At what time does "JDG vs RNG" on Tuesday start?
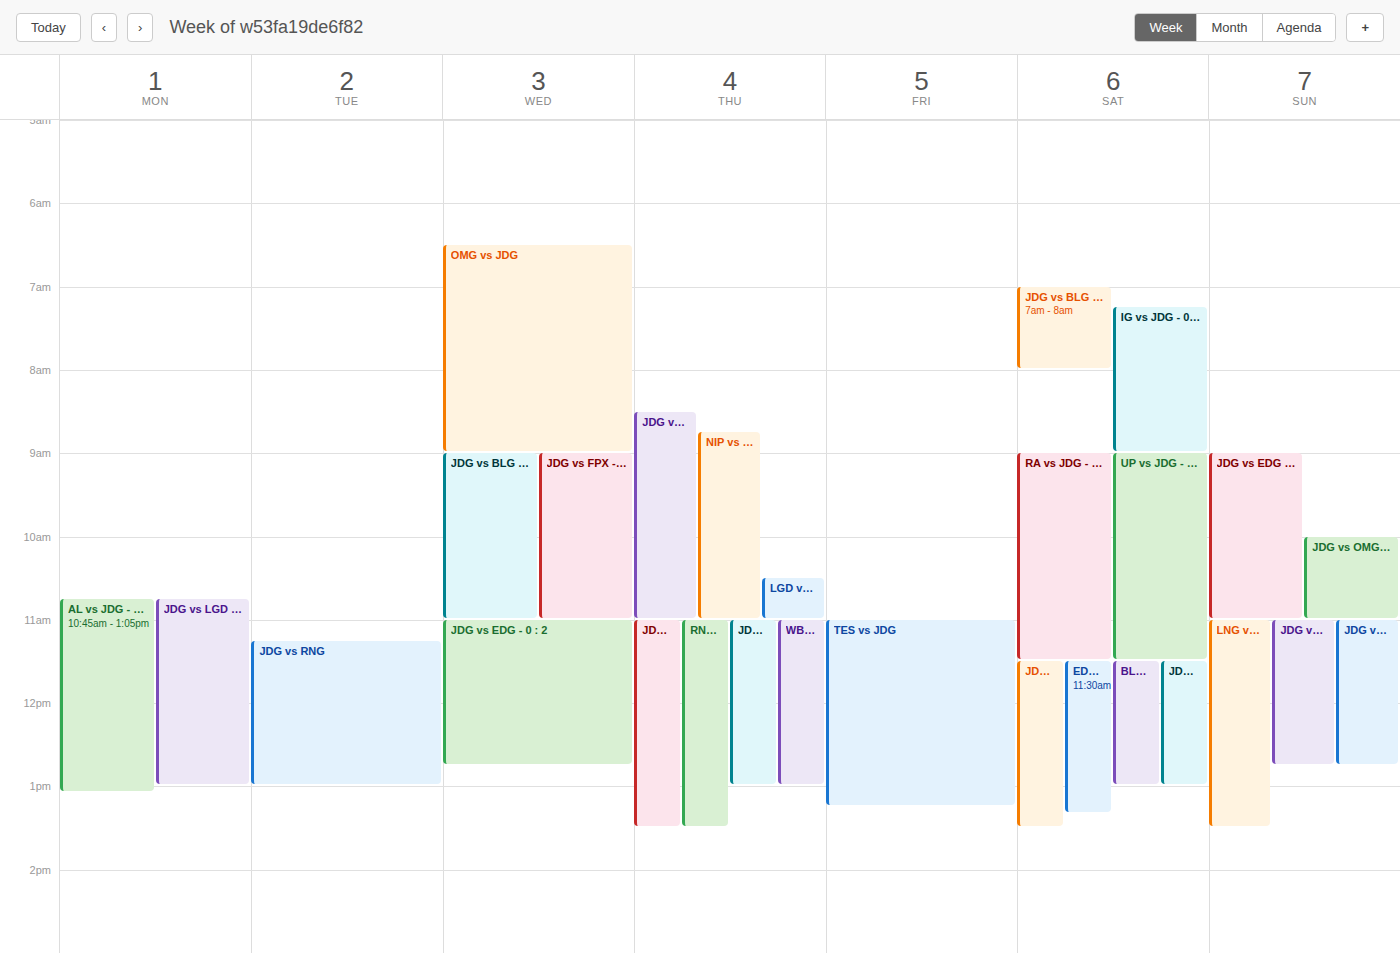
11:15 AM